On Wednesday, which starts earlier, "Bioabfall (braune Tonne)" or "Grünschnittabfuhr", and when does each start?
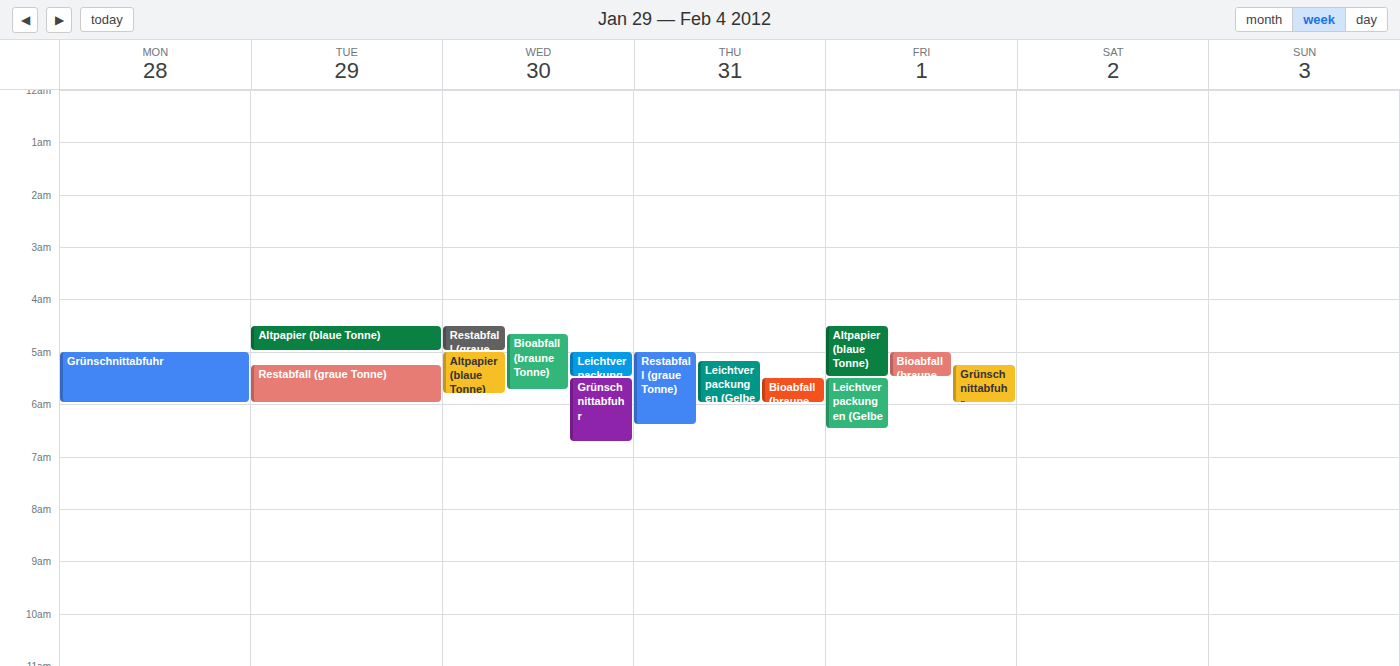
"Bioabfall (braune Tonne)" 4:40 AM; "Grünschnittabfuhr" 5:30 AM.